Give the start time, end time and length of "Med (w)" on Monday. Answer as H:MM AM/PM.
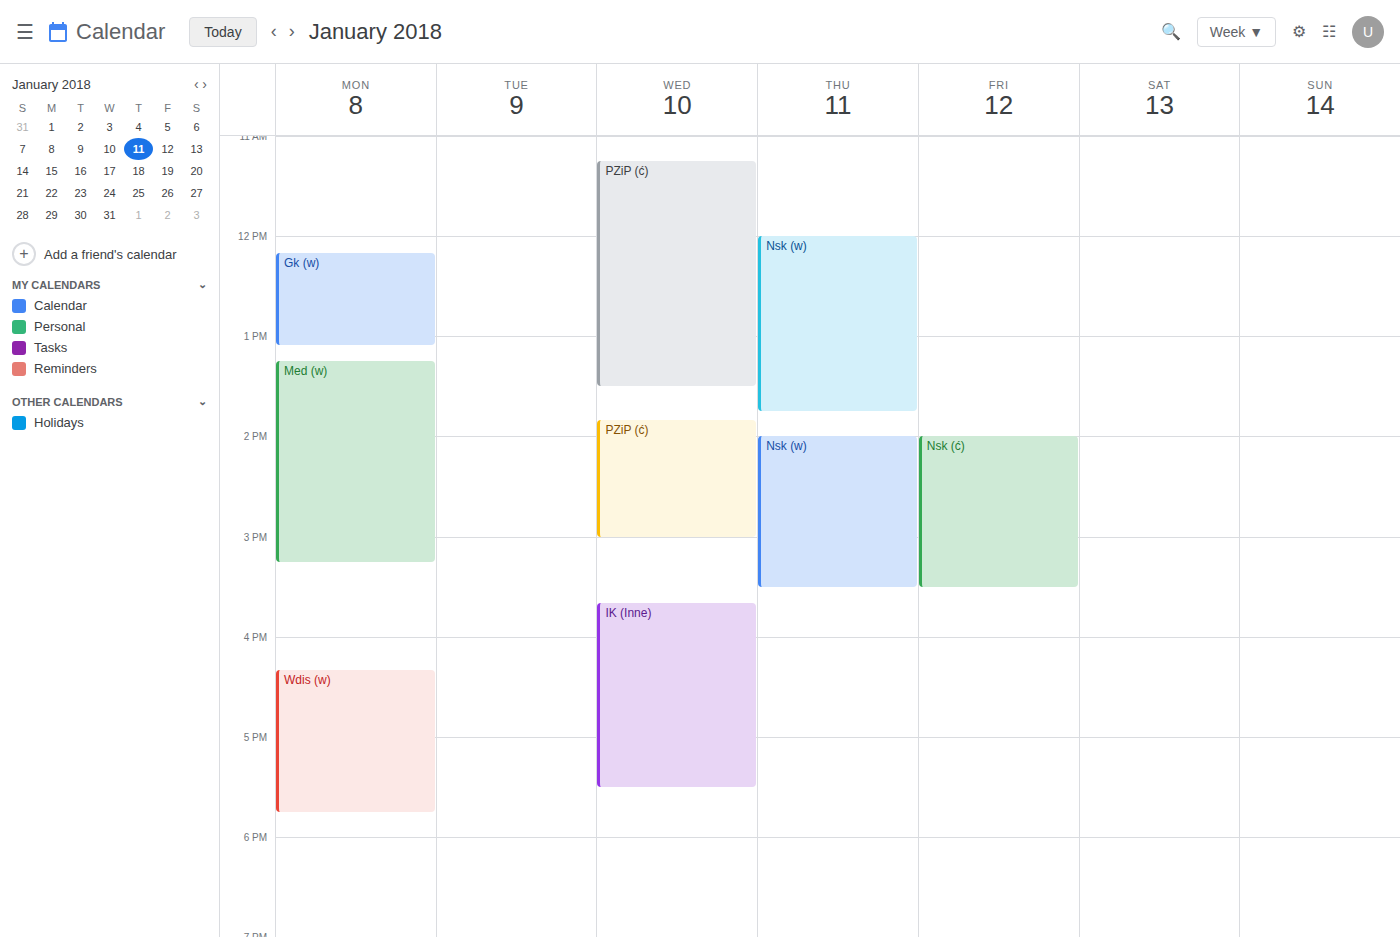
1:15 PM to 3:15 PM, 2 hours